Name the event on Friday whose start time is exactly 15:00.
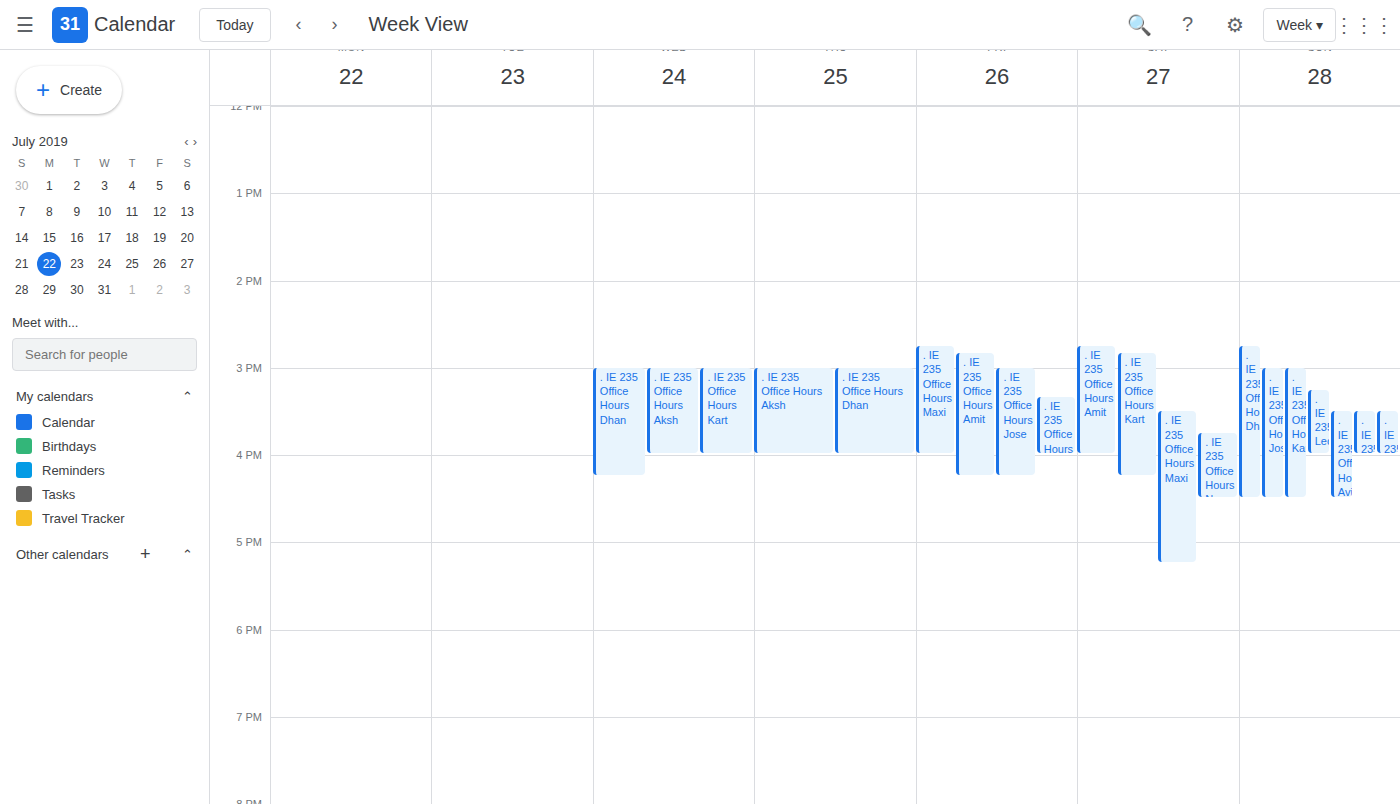
". IE 235 Office Hours Jose"